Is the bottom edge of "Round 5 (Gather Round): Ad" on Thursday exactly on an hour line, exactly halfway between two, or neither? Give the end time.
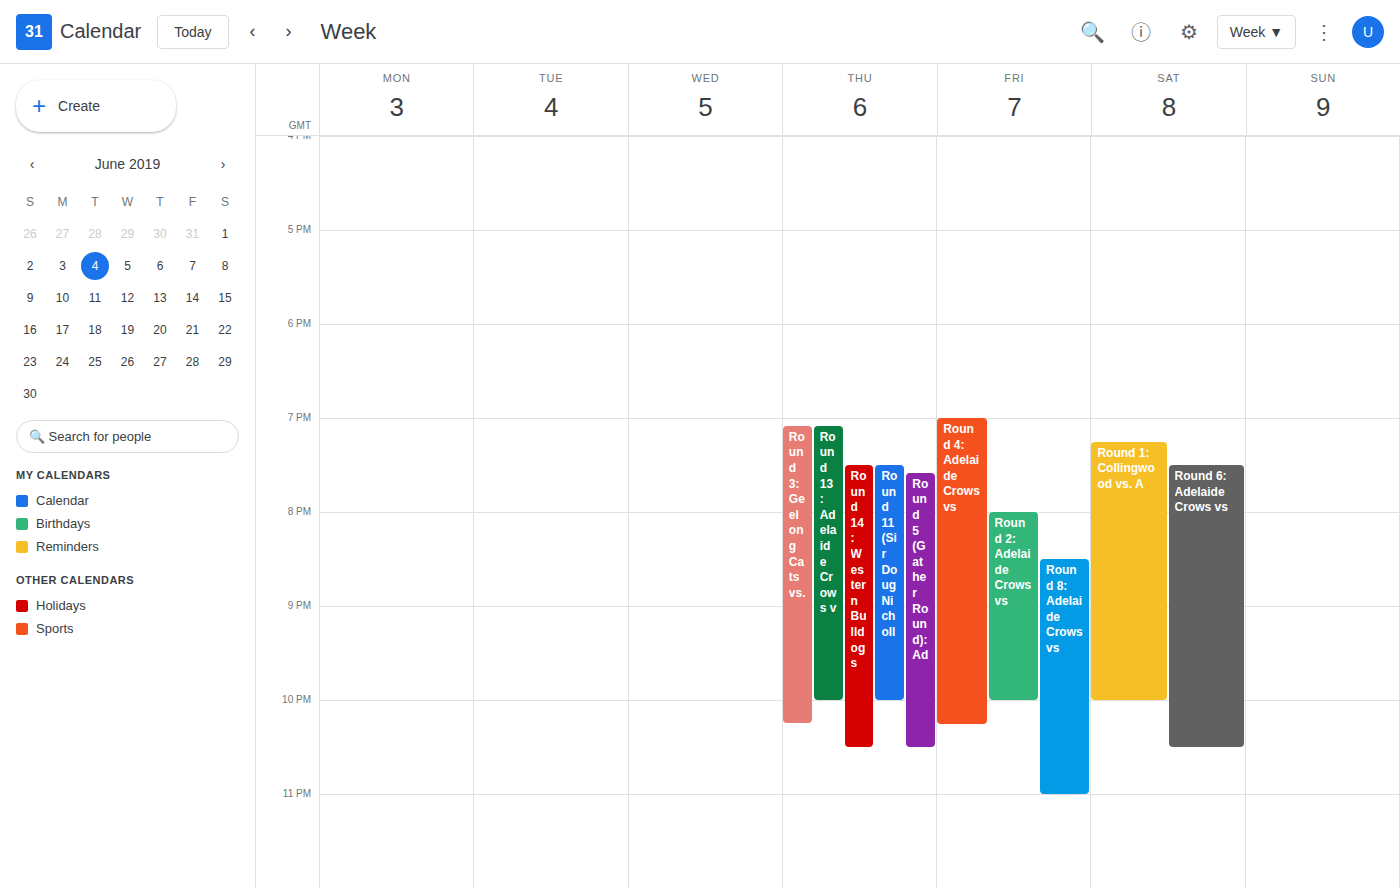
10:30 PM -- halfway between the 10 PM and 11 PM lines.